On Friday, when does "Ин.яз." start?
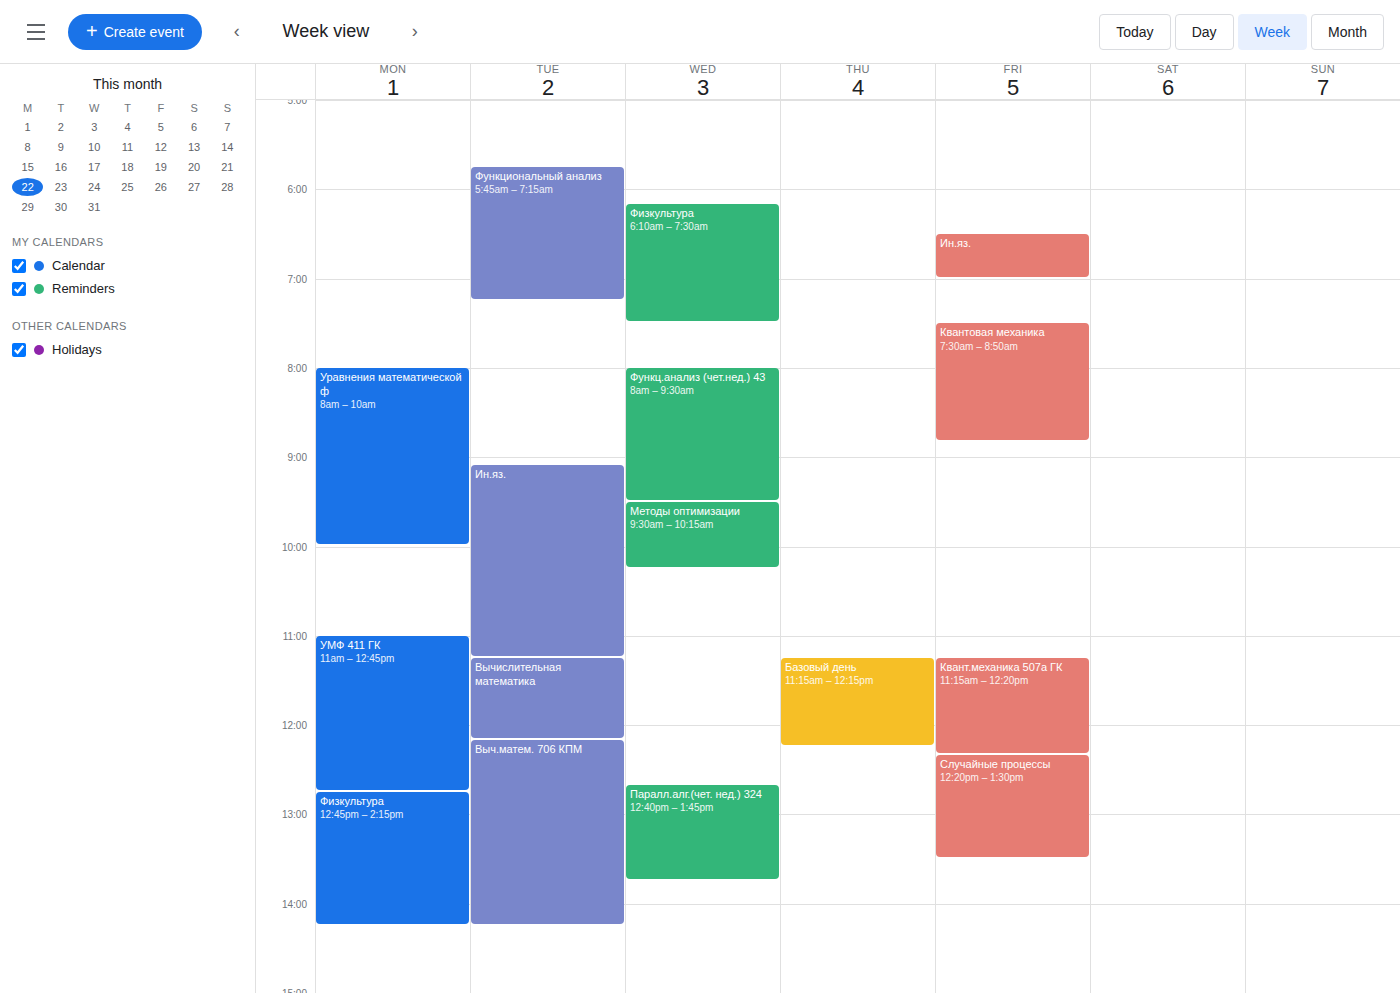
6:30 AM